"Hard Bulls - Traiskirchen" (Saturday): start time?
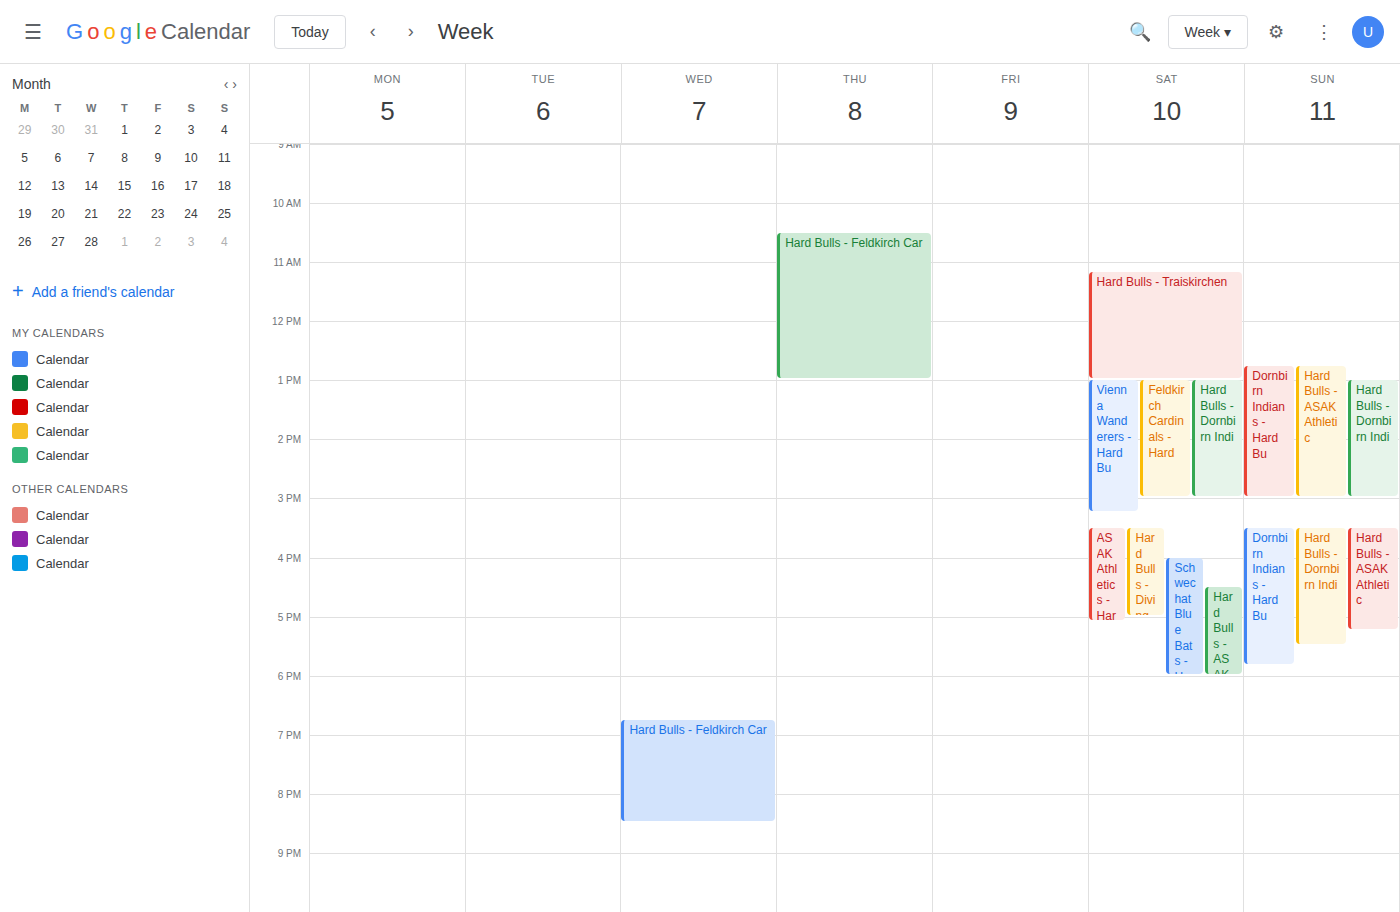
11:10 AM